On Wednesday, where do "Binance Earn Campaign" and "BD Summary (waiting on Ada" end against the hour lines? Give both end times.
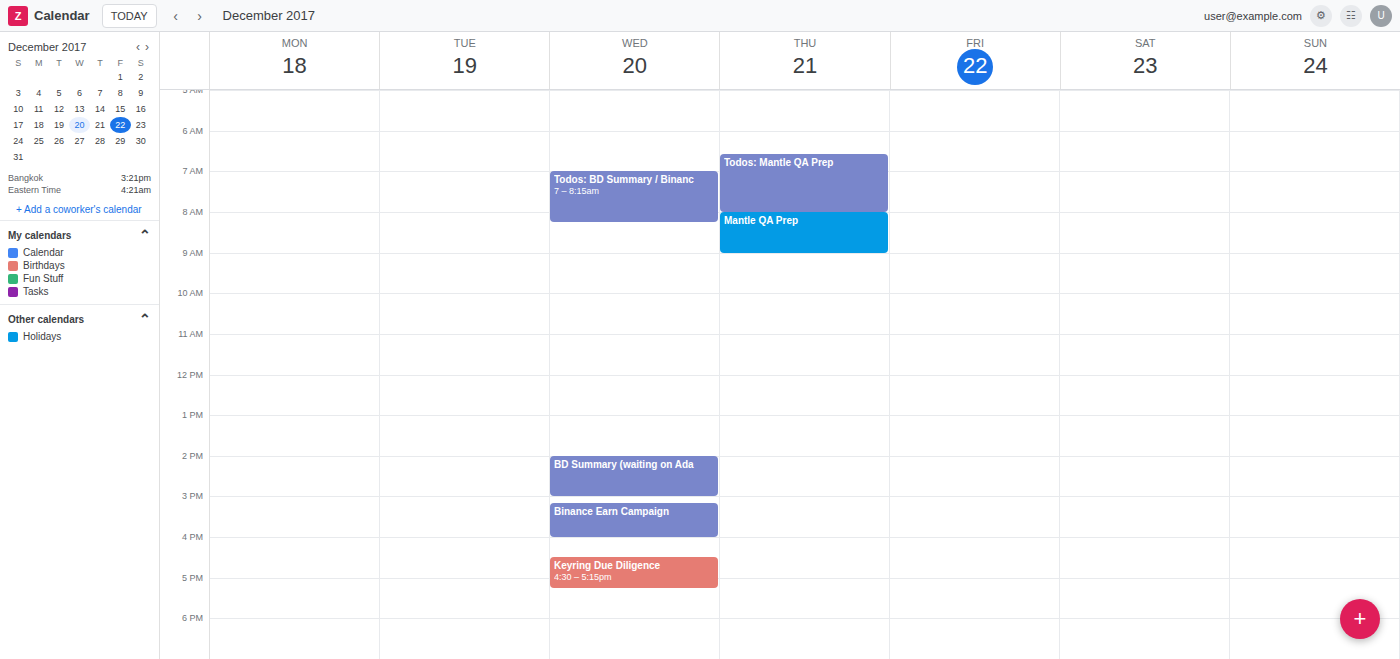
"Binance Earn Campaign": 4:00 PM, exactly on the 4 PM line. "BD Summary (waiting on Ada": 3:00 PM, exactly on the 3 PM line.